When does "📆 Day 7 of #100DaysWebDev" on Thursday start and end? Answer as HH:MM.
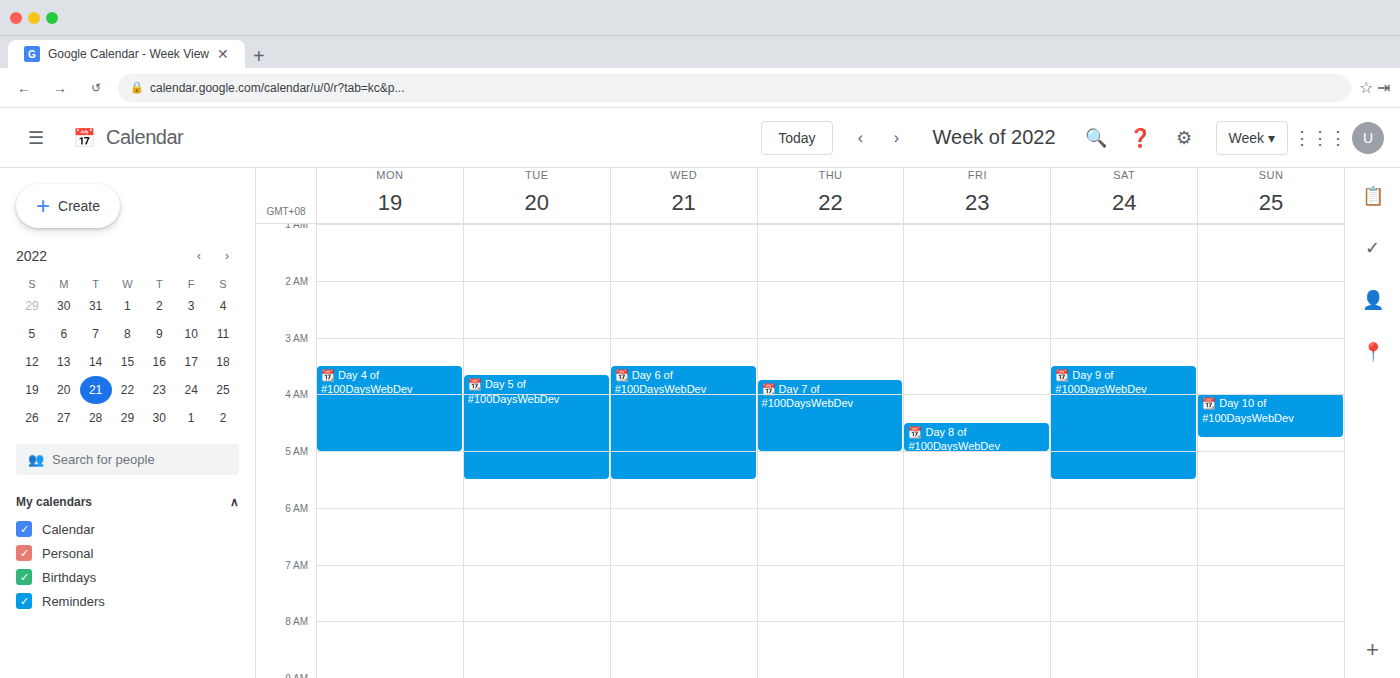
03:45 to 05:00